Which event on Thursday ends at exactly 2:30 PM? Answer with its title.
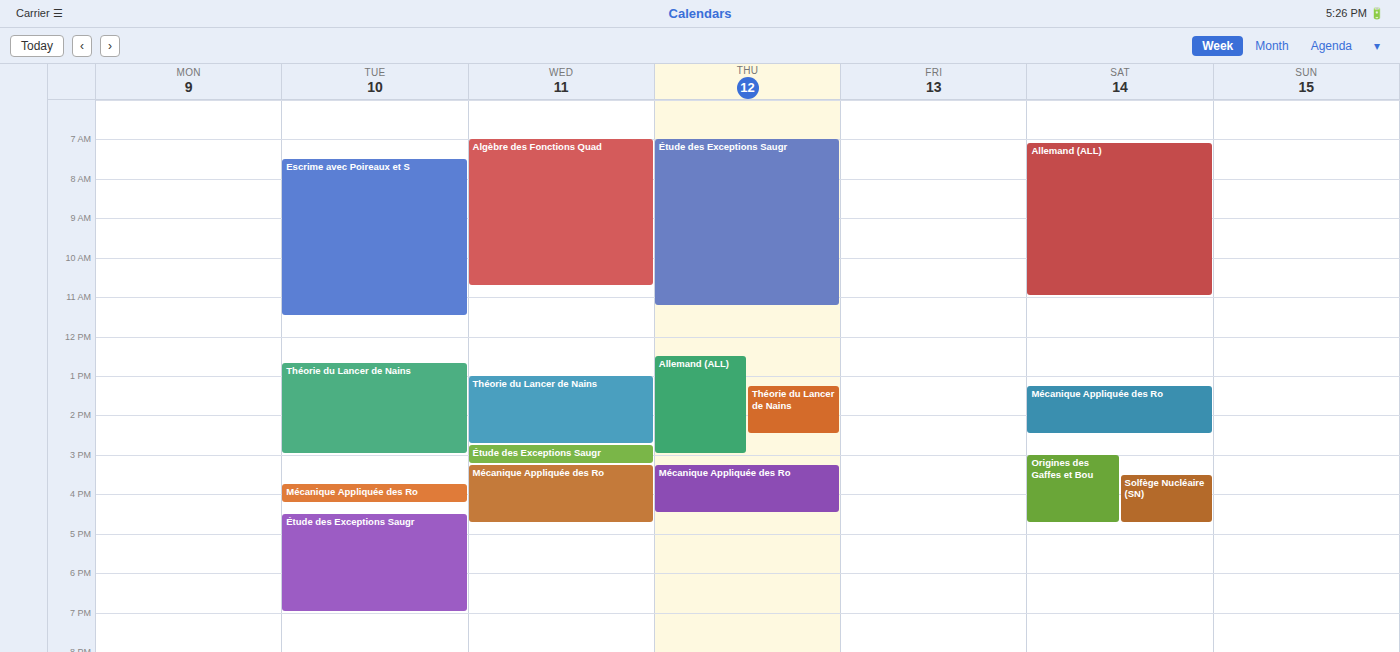
"Théorie du Lancer de Nains"